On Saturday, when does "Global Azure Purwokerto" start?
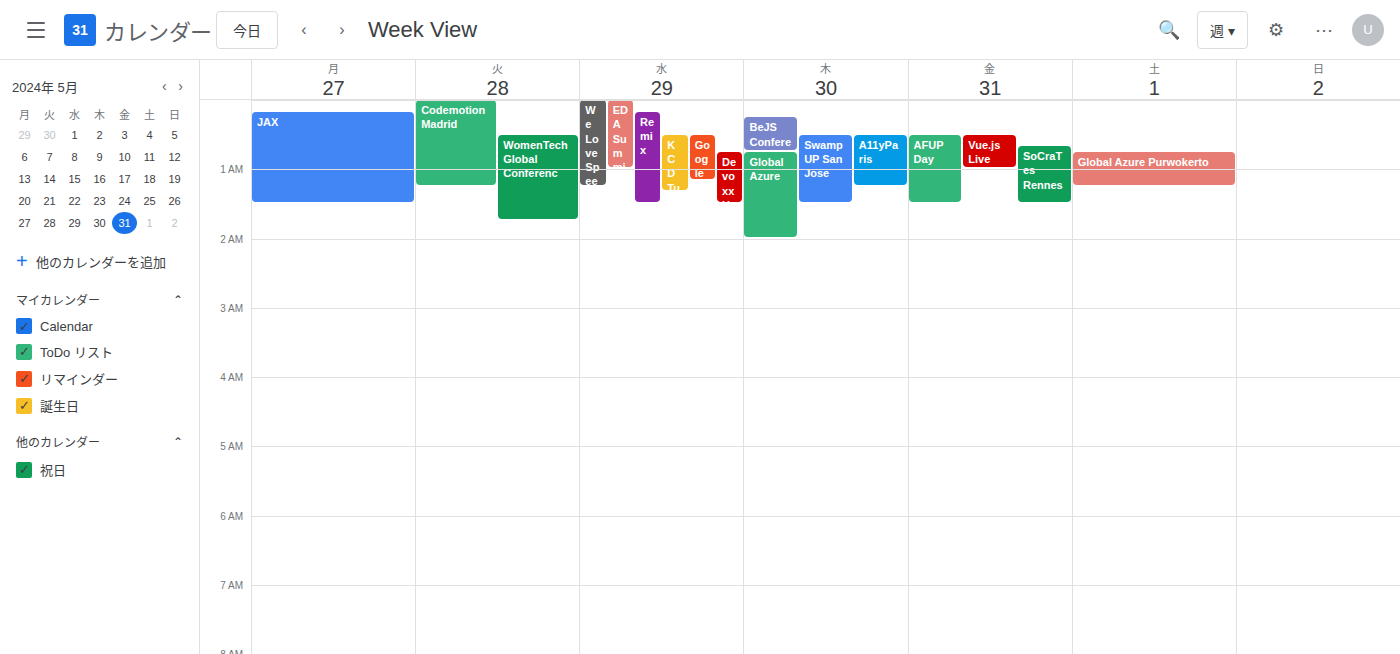
12:45 AM